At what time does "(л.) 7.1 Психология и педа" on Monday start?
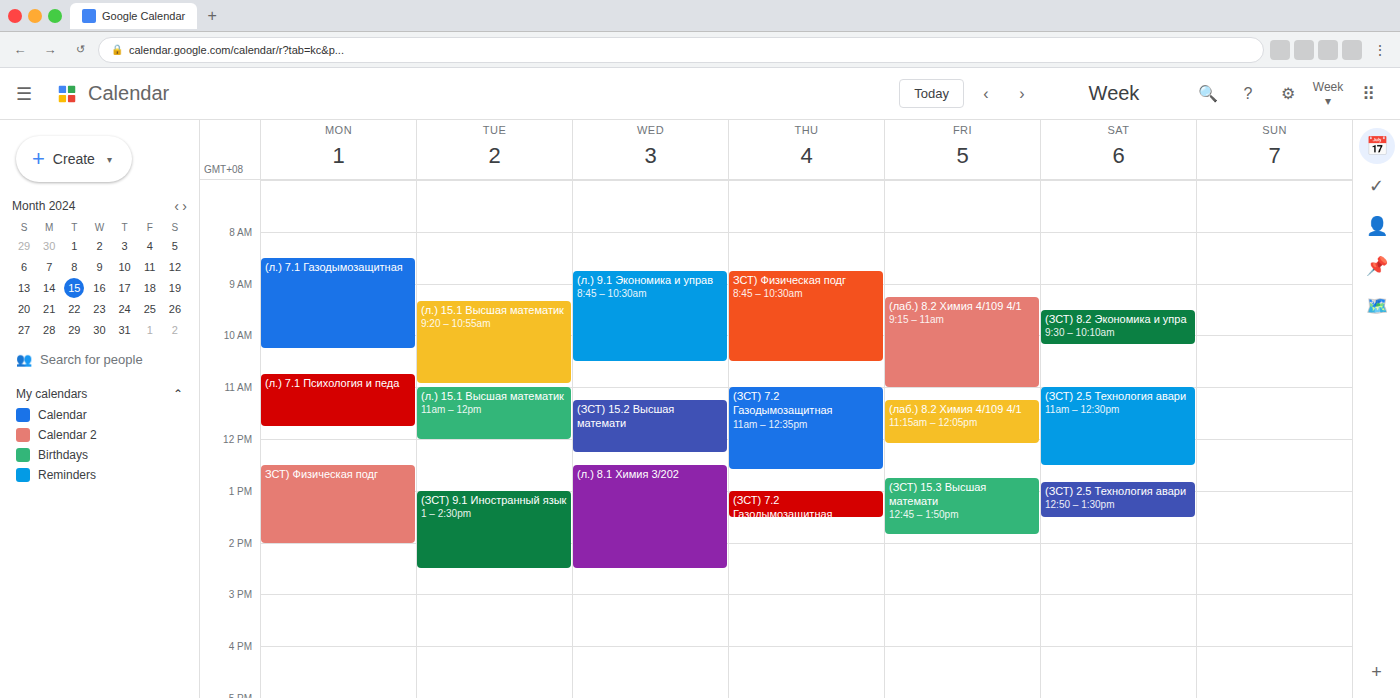
10:45